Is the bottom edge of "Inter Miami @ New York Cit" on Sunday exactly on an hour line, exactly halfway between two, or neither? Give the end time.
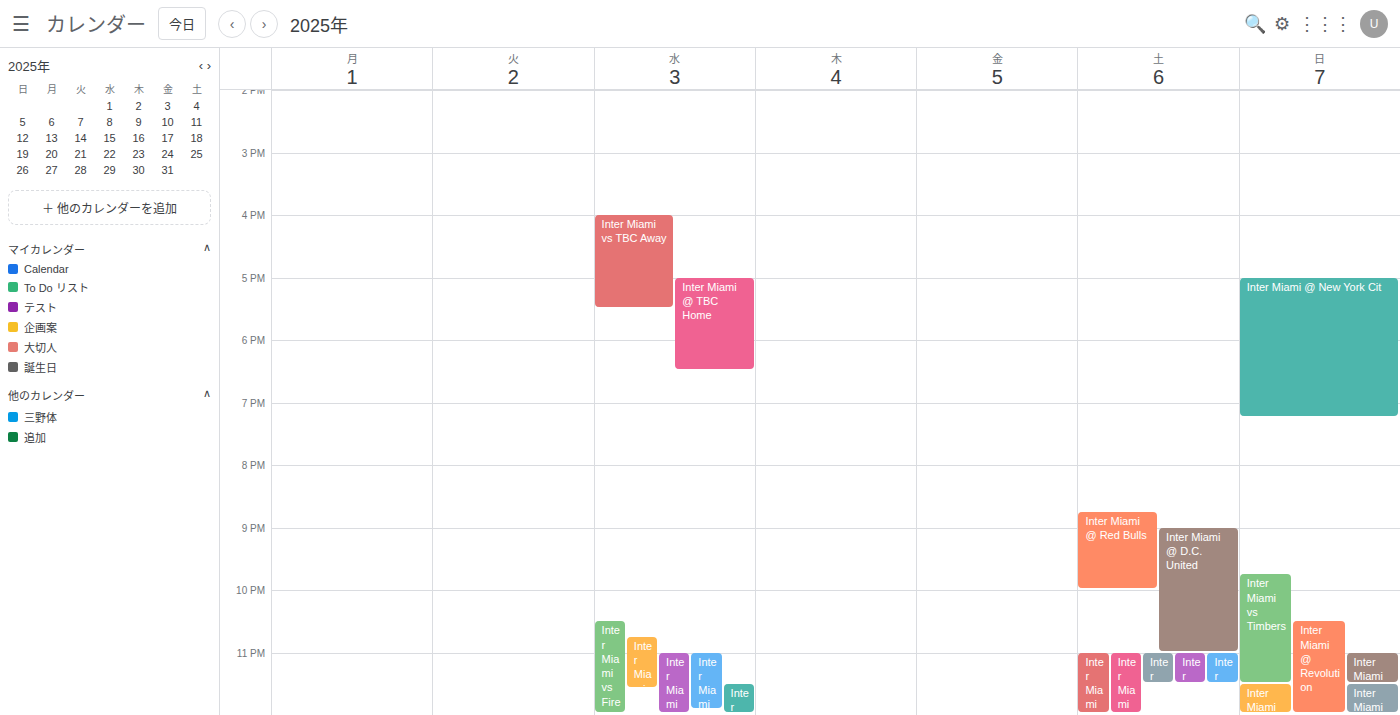
19:15 -- neither: a quarter of the way from the 19:00 line to the 20:00 line.